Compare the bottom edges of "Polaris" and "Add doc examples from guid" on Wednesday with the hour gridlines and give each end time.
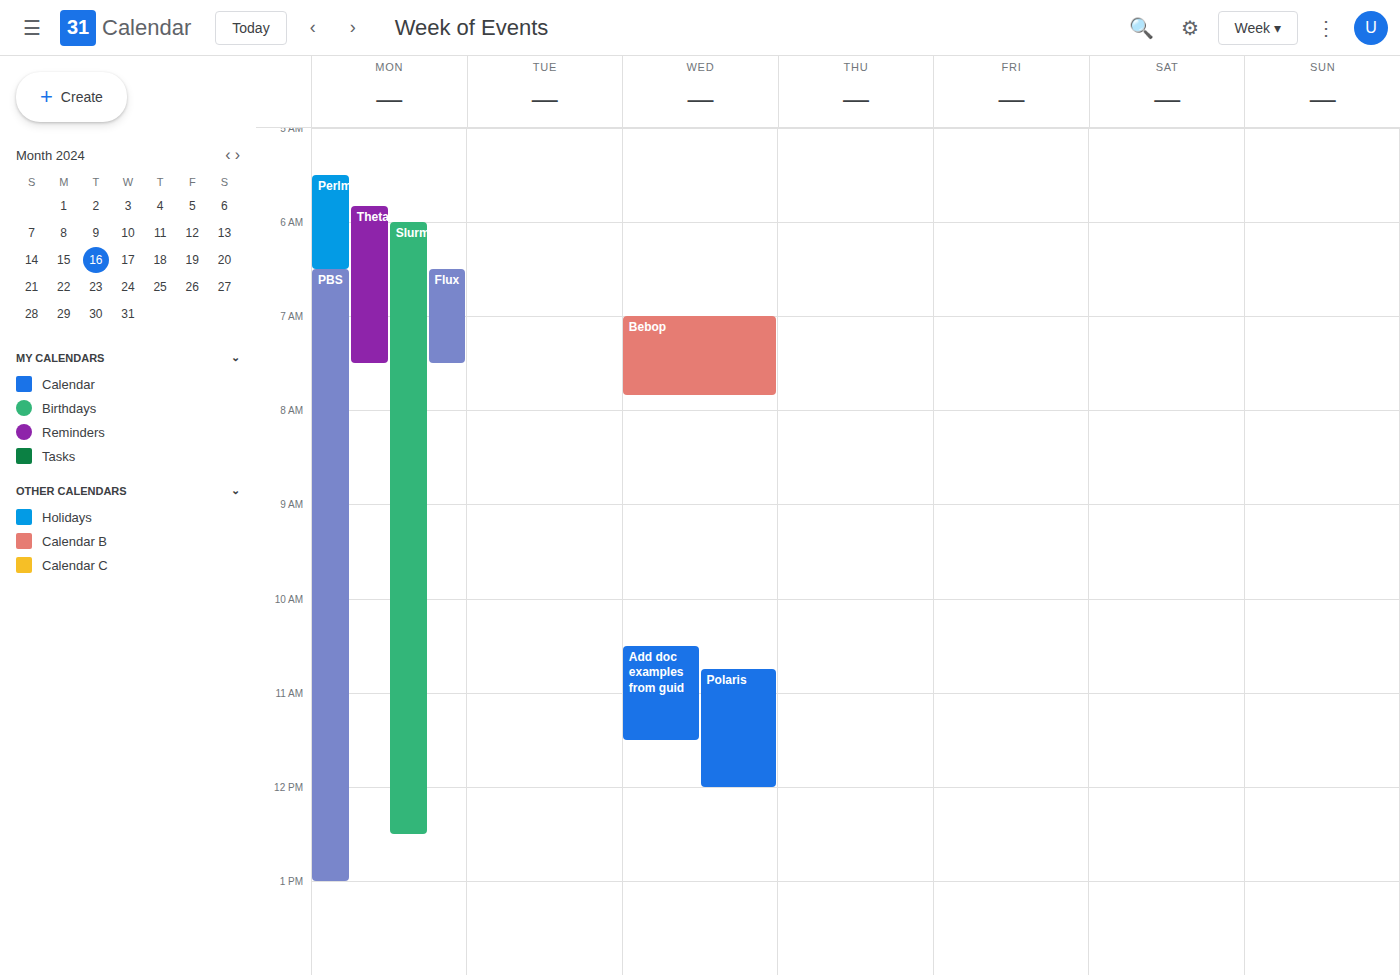
"Polaris": 12:00, exactly on the 12:00 line. "Add doc examples from guid": 11:30, halfway between the 11:00 and 12:00 lines.